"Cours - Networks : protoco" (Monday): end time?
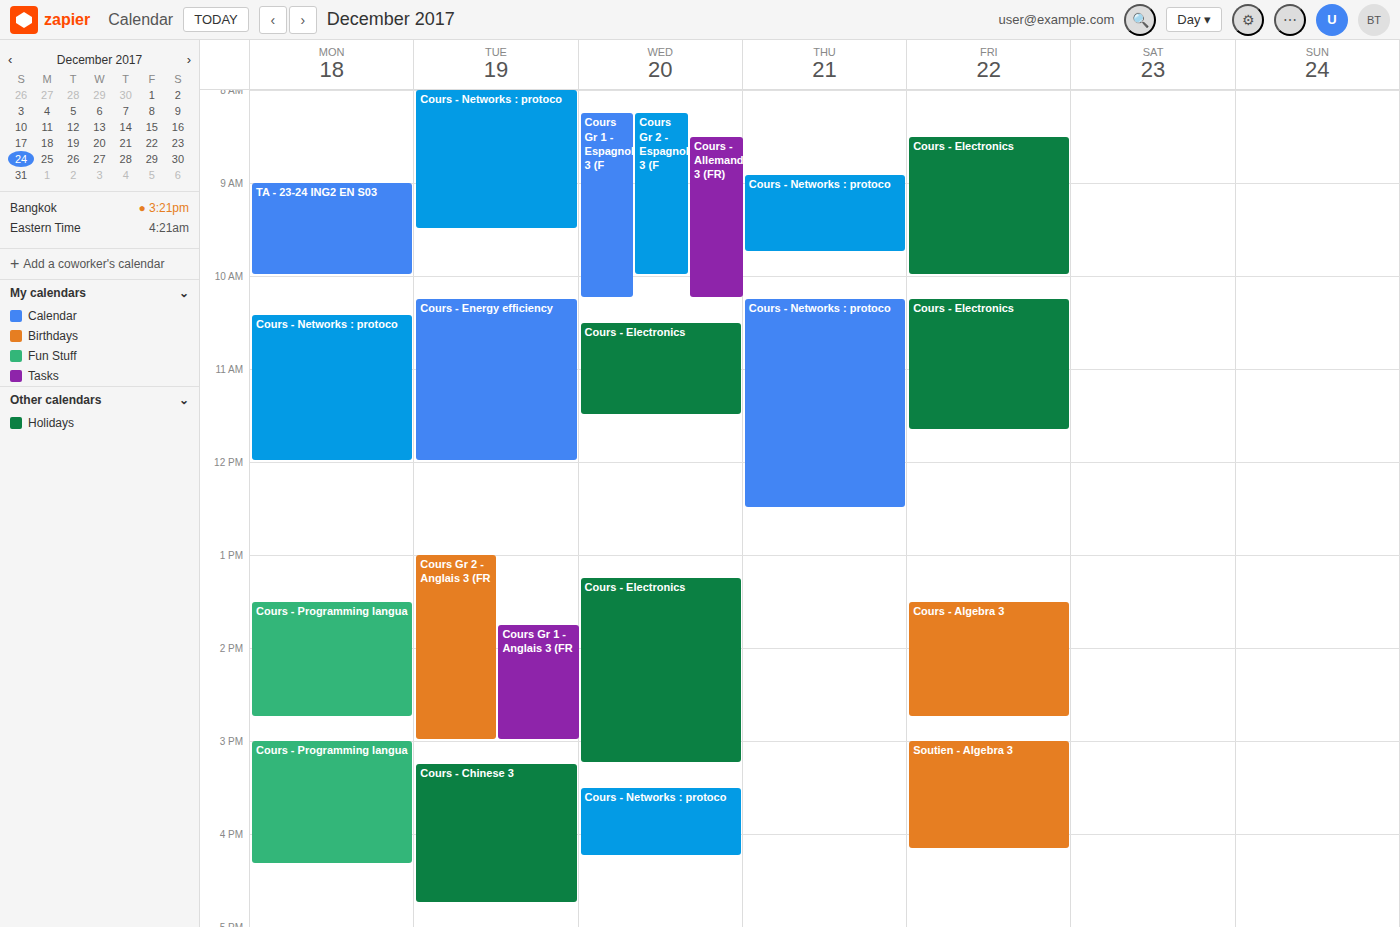
12:00 PM